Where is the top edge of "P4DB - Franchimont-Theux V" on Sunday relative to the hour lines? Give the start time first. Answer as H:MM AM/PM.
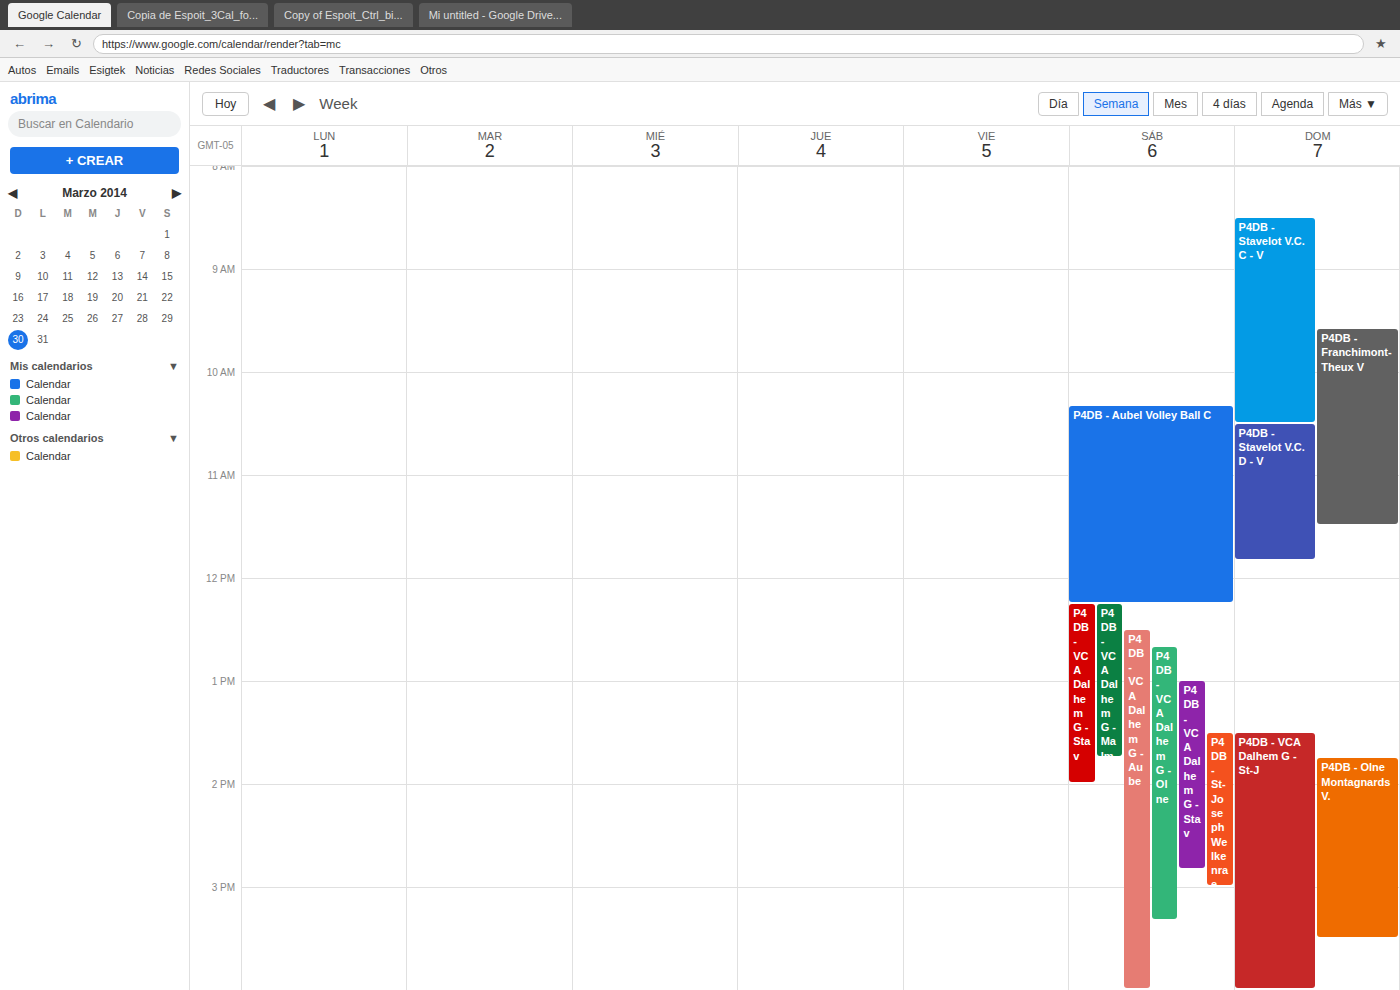
9:35 AM -- neither: 35 minutes below the 9 AM line and 25 minutes above the 10 AM line.